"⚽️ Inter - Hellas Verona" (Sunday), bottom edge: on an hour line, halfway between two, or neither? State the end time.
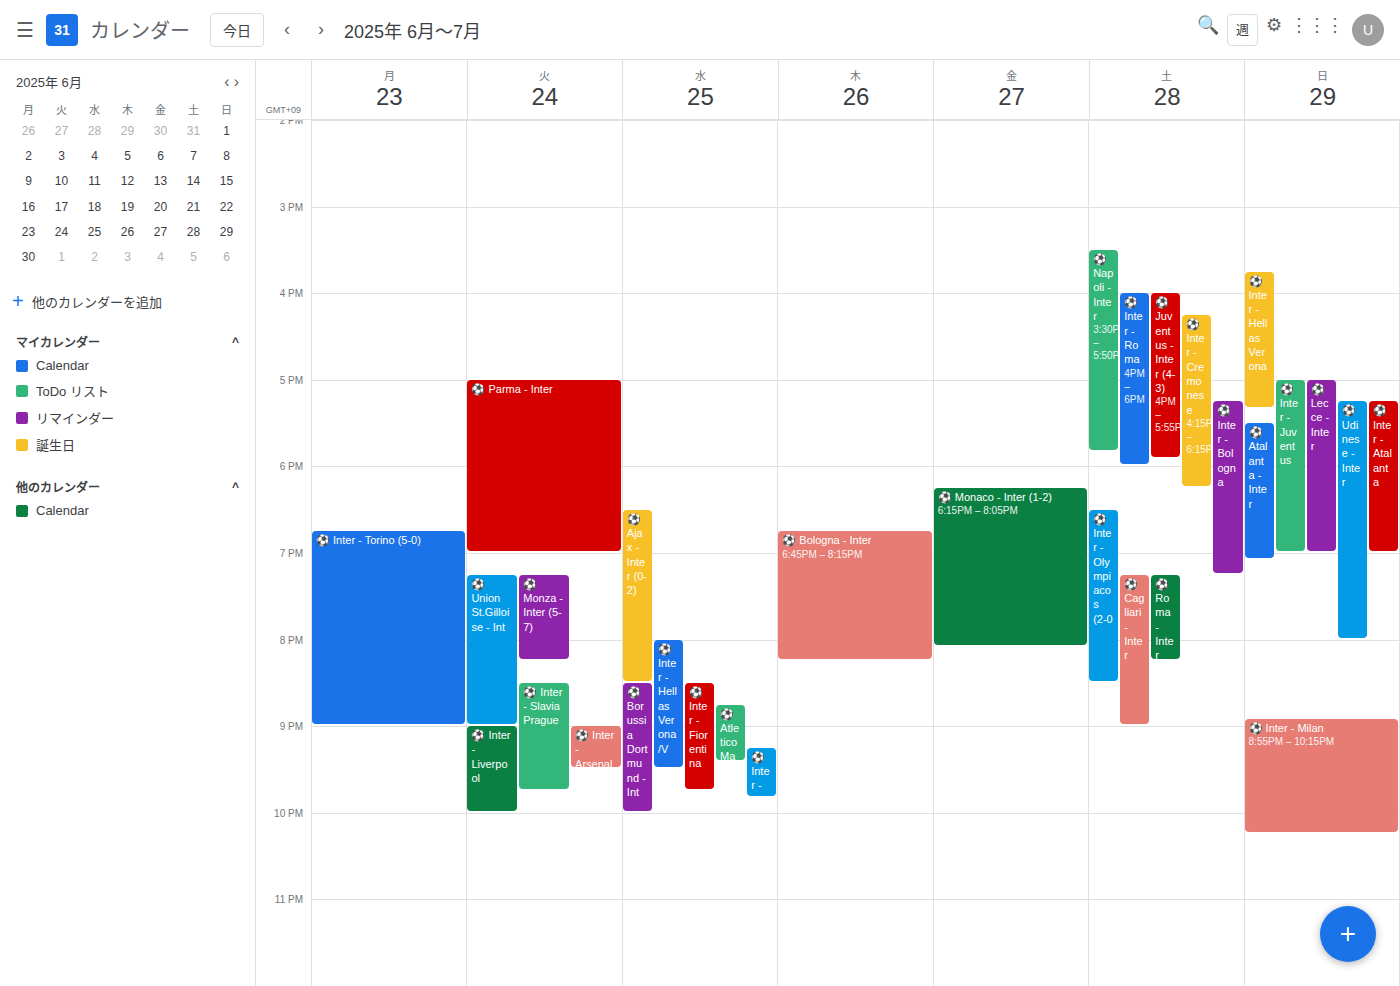
5:20 PM -- neither: 20 minutes below the 5 PM line and 40 minutes above the 6 PM line.